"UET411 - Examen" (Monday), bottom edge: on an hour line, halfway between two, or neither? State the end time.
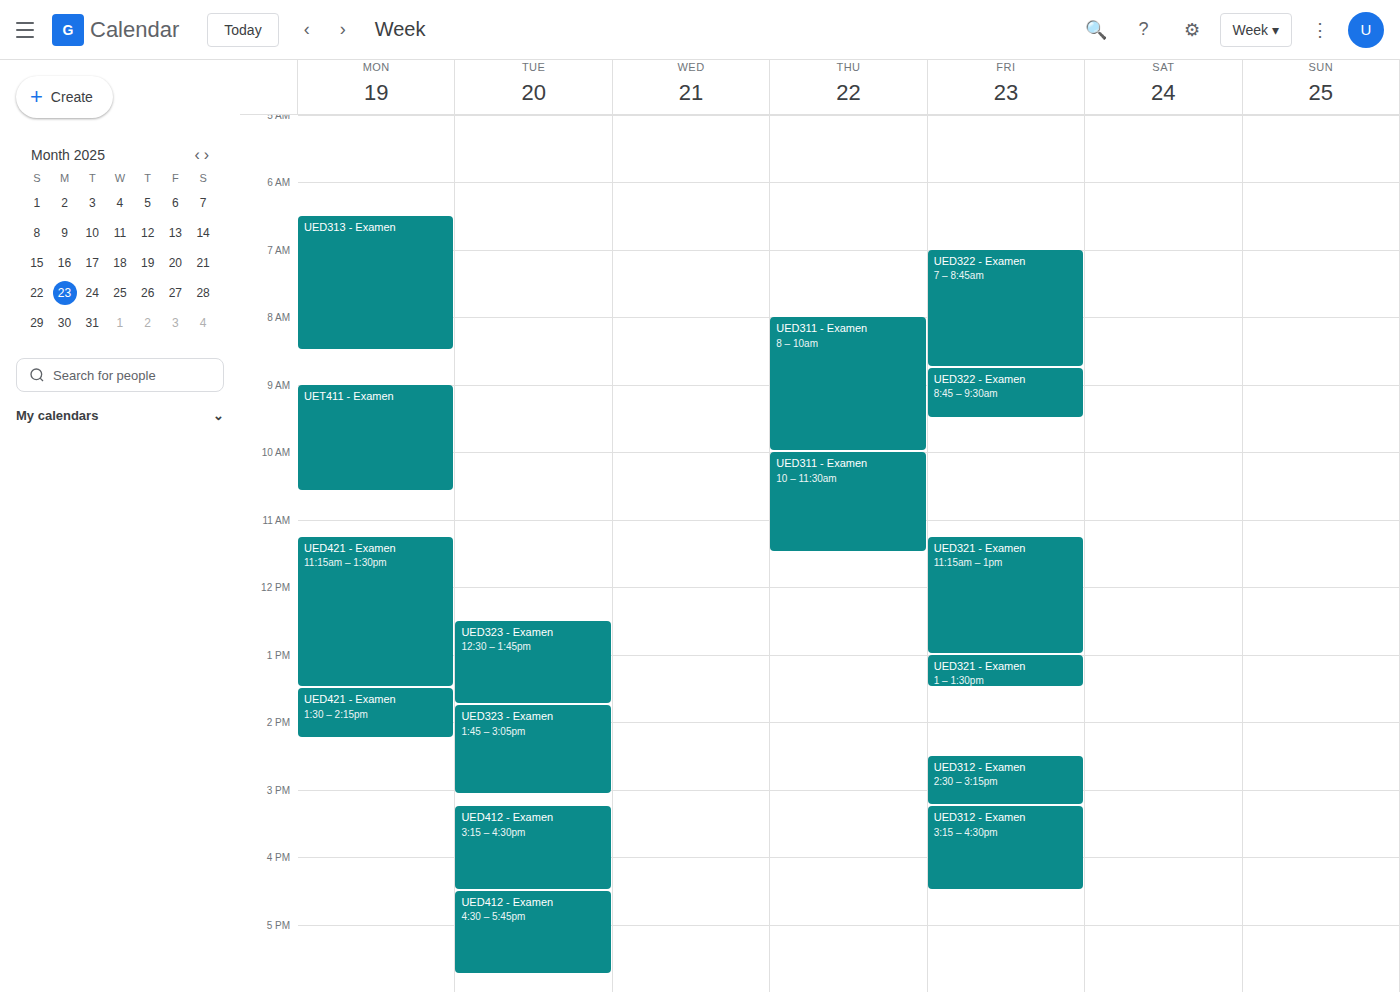
10:35 AM -- neither: 35 minutes below the 10 AM line and 25 minutes above the 11 AM line.